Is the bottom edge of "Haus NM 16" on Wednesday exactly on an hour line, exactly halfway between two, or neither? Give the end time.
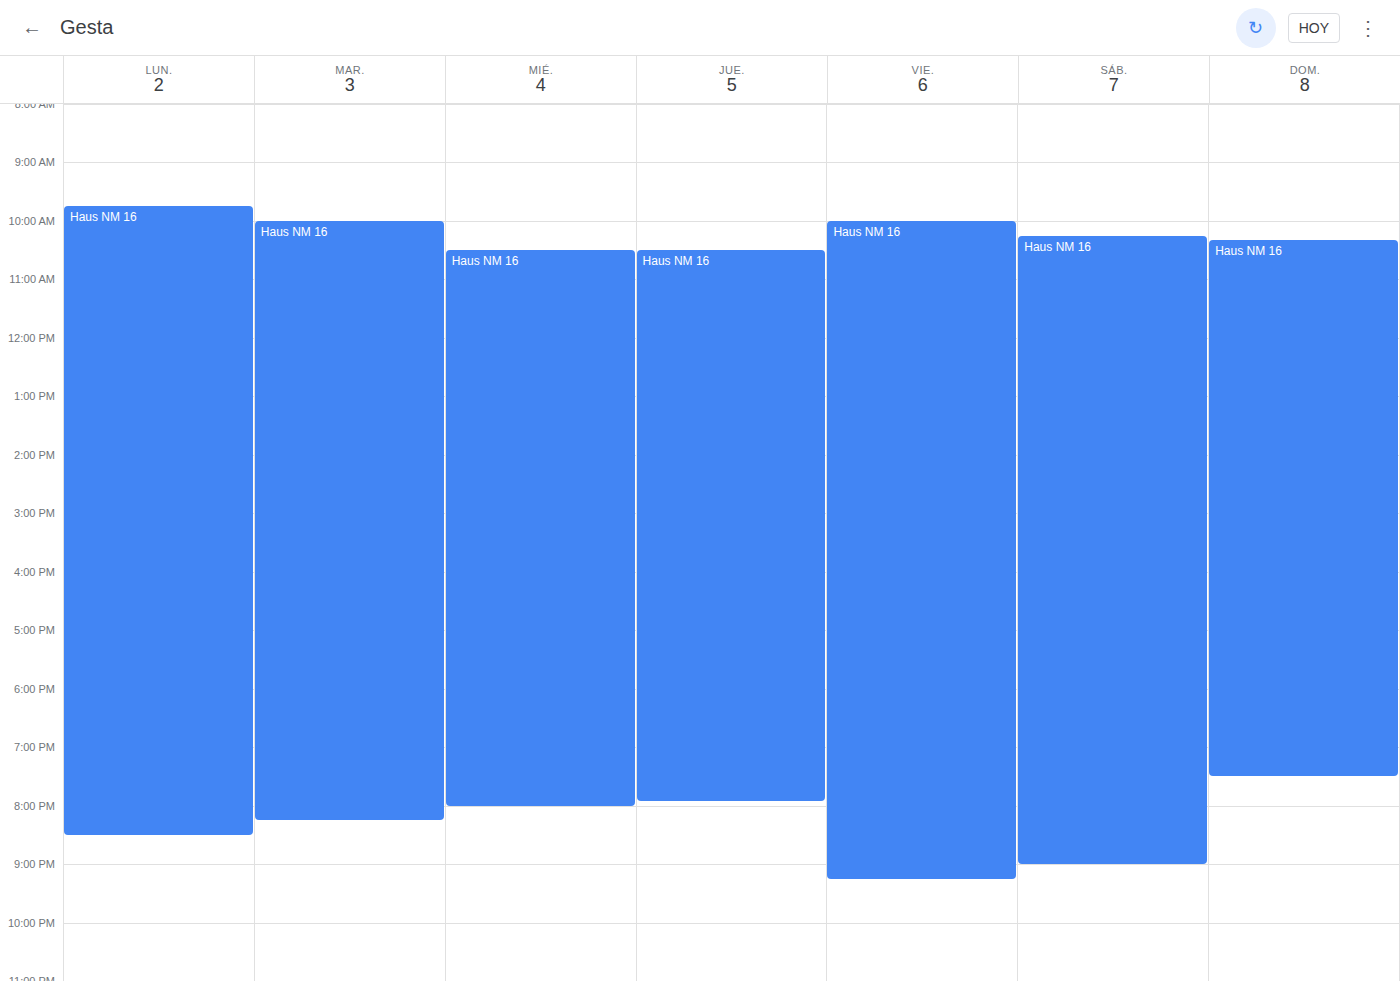
8:00 PM -- exactly on the 8 PM line.